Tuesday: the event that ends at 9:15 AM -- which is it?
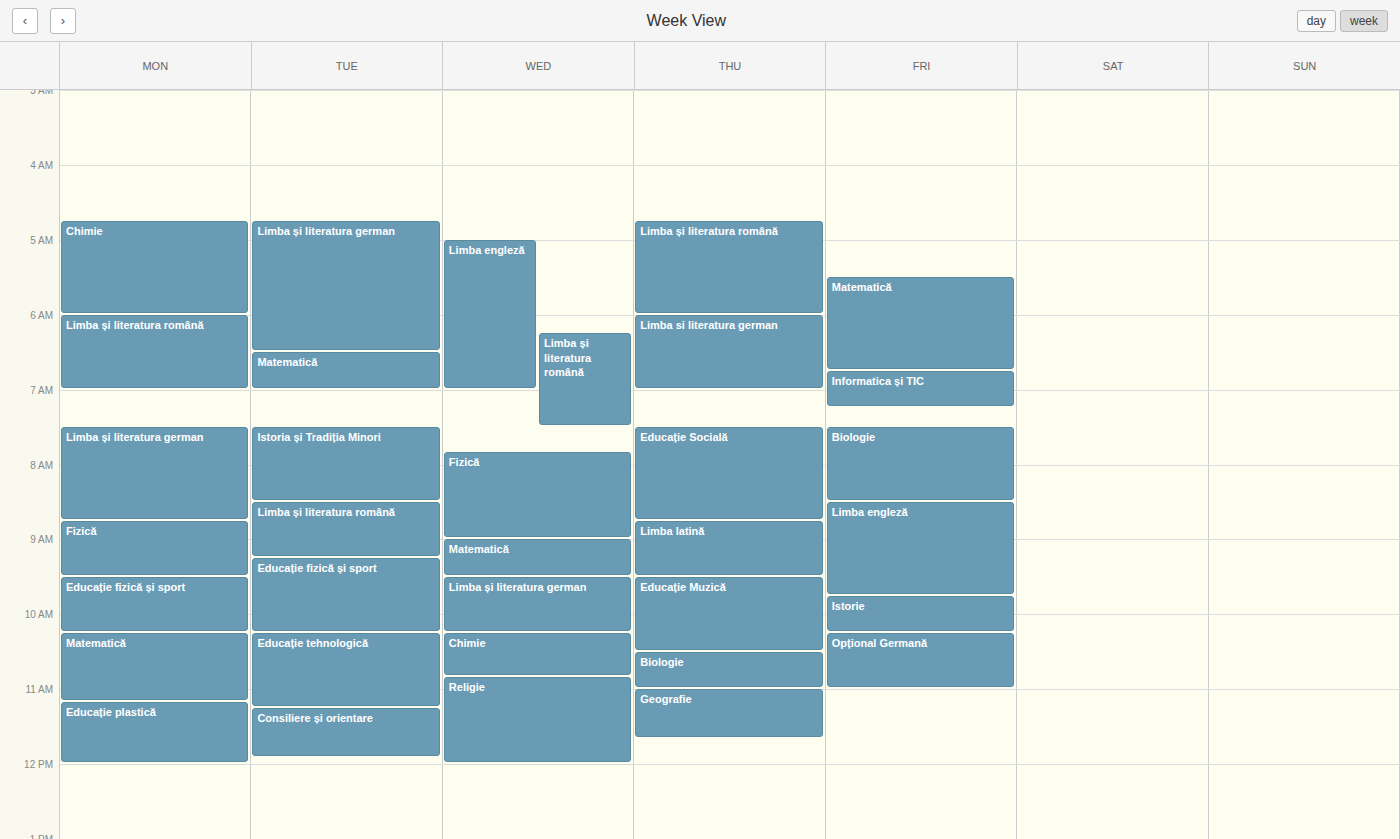
"Limba și literatura română"